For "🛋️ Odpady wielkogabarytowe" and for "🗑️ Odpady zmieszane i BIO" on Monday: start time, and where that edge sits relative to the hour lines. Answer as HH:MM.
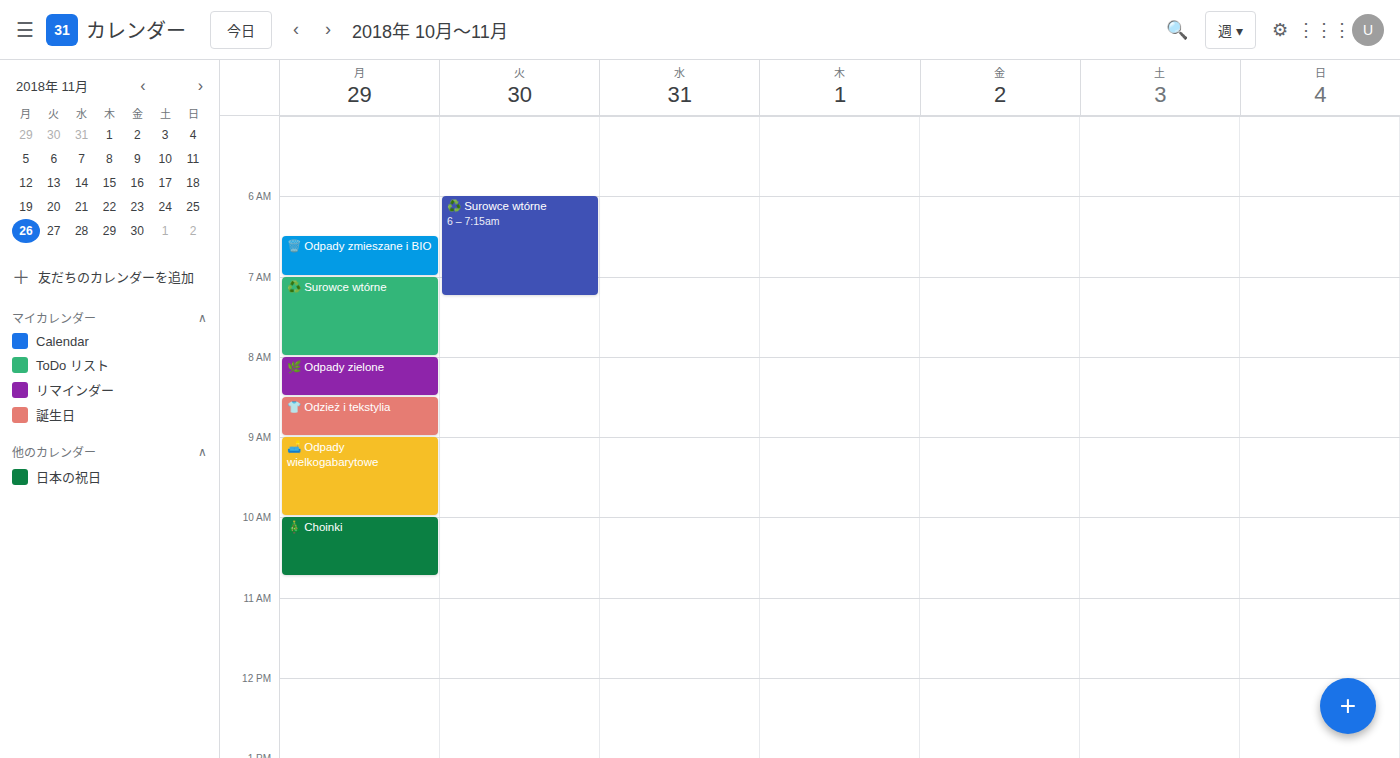
"🛋️ Odpady wielkogabarytowe": 09:00, exactly on the 09:00 line. "🗑️ Odpady zmieszane i BIO": 06:30, halfway between the 06:00 and 07:00 lines.